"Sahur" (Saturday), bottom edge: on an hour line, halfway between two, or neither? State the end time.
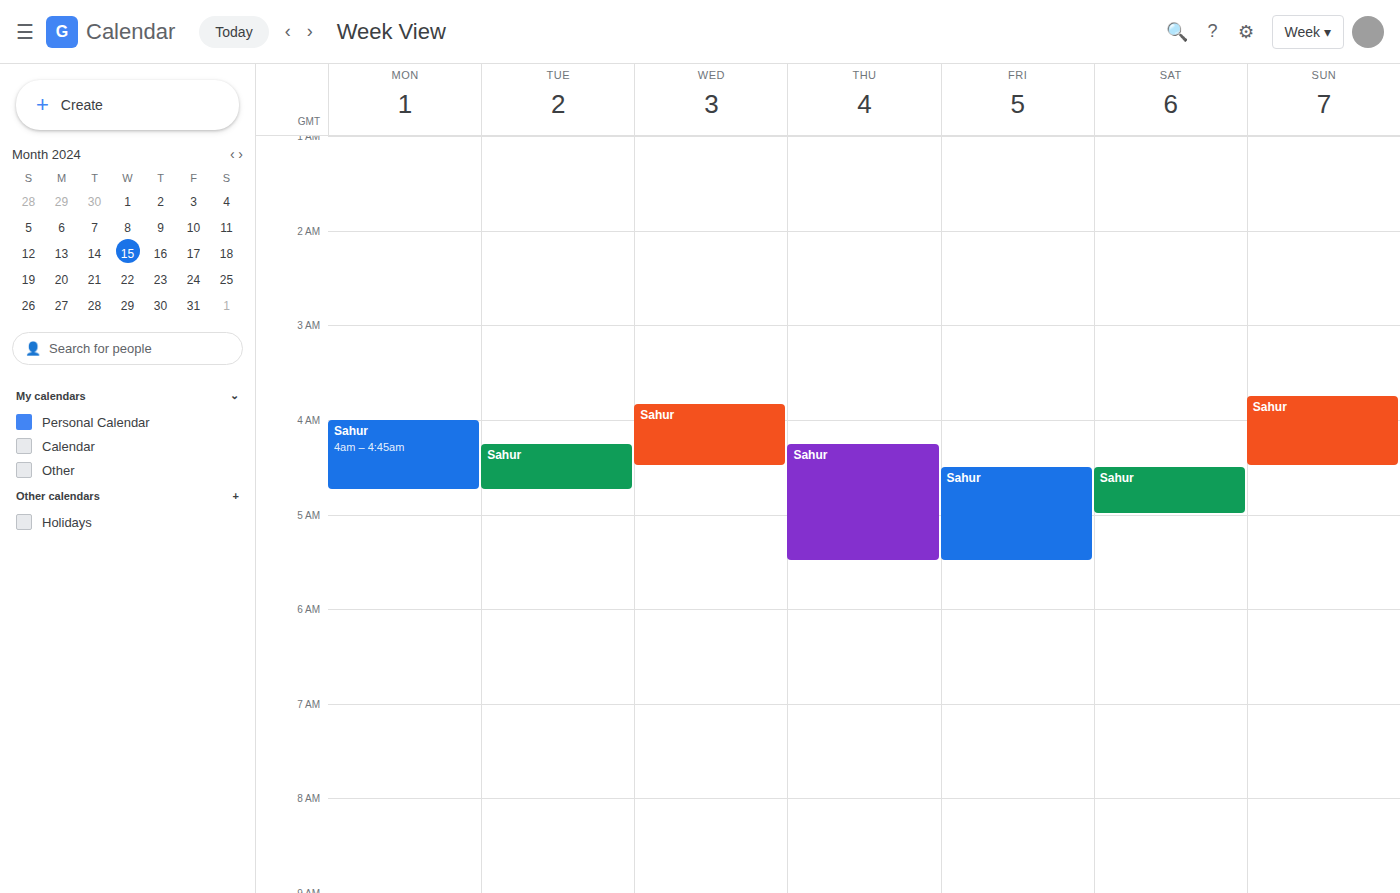
5:00 AM -- exactly on the 5 AM line.